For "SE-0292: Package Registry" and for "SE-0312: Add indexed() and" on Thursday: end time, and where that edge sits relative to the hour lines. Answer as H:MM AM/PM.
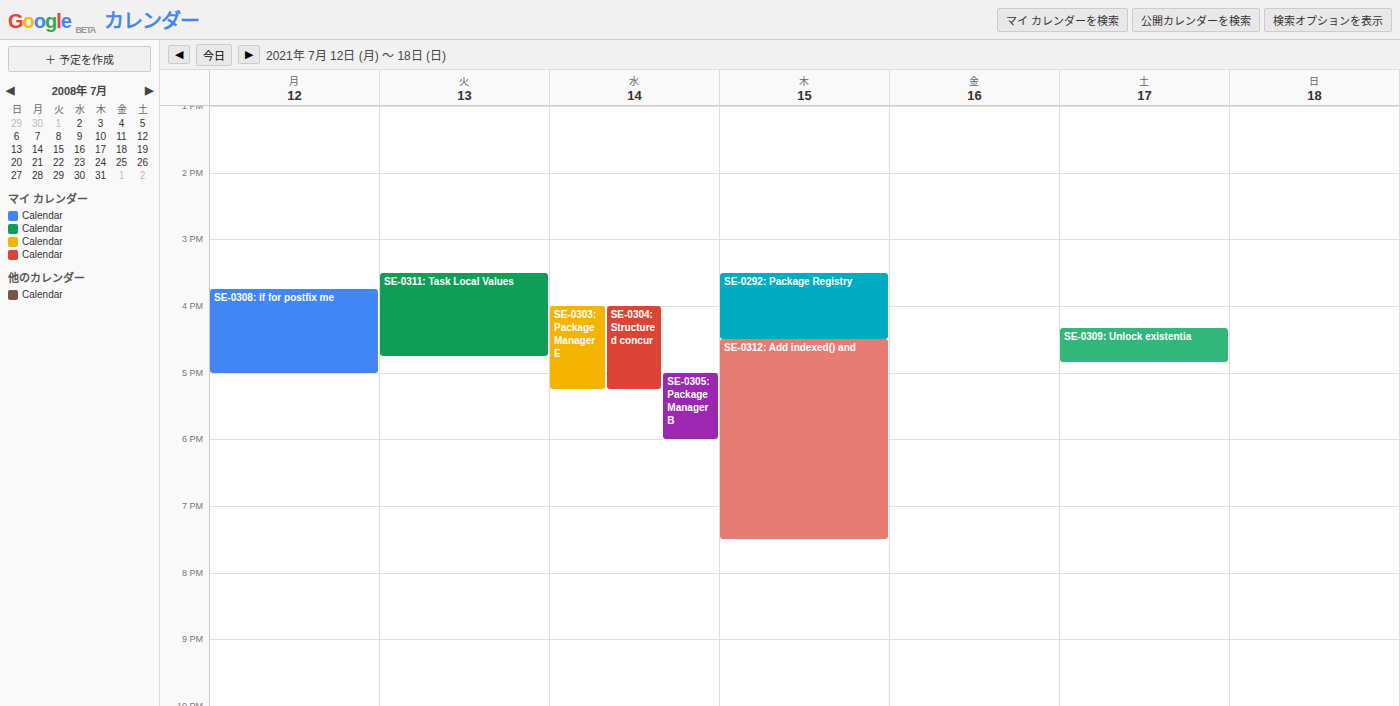
"SE-0292: Package Registry": 4:30 PM, halfway between the 4 PM and 5 PM lines. "SE-0312: Add indexed() and": 7:30 PM, halfway between the 7 PM and 8 PM lines.